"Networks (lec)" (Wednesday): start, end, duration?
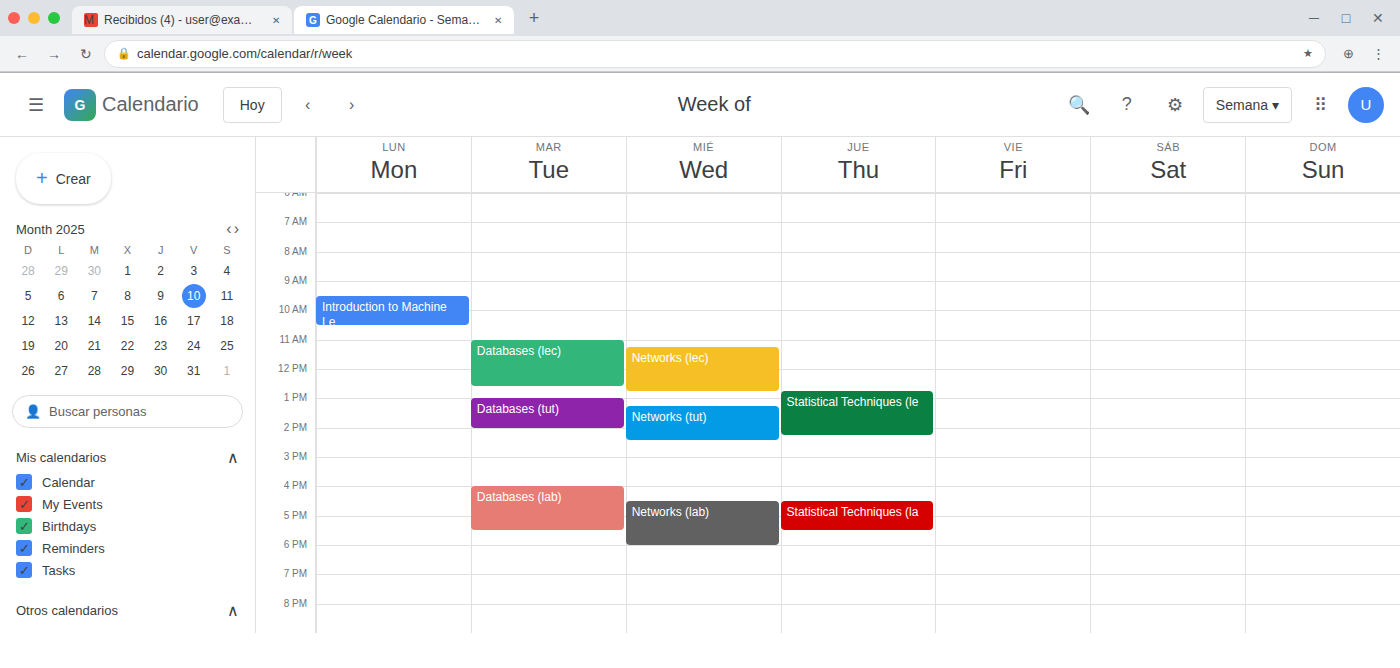
11:15 AM to 12:45 PM, 1 hour 30 minutes